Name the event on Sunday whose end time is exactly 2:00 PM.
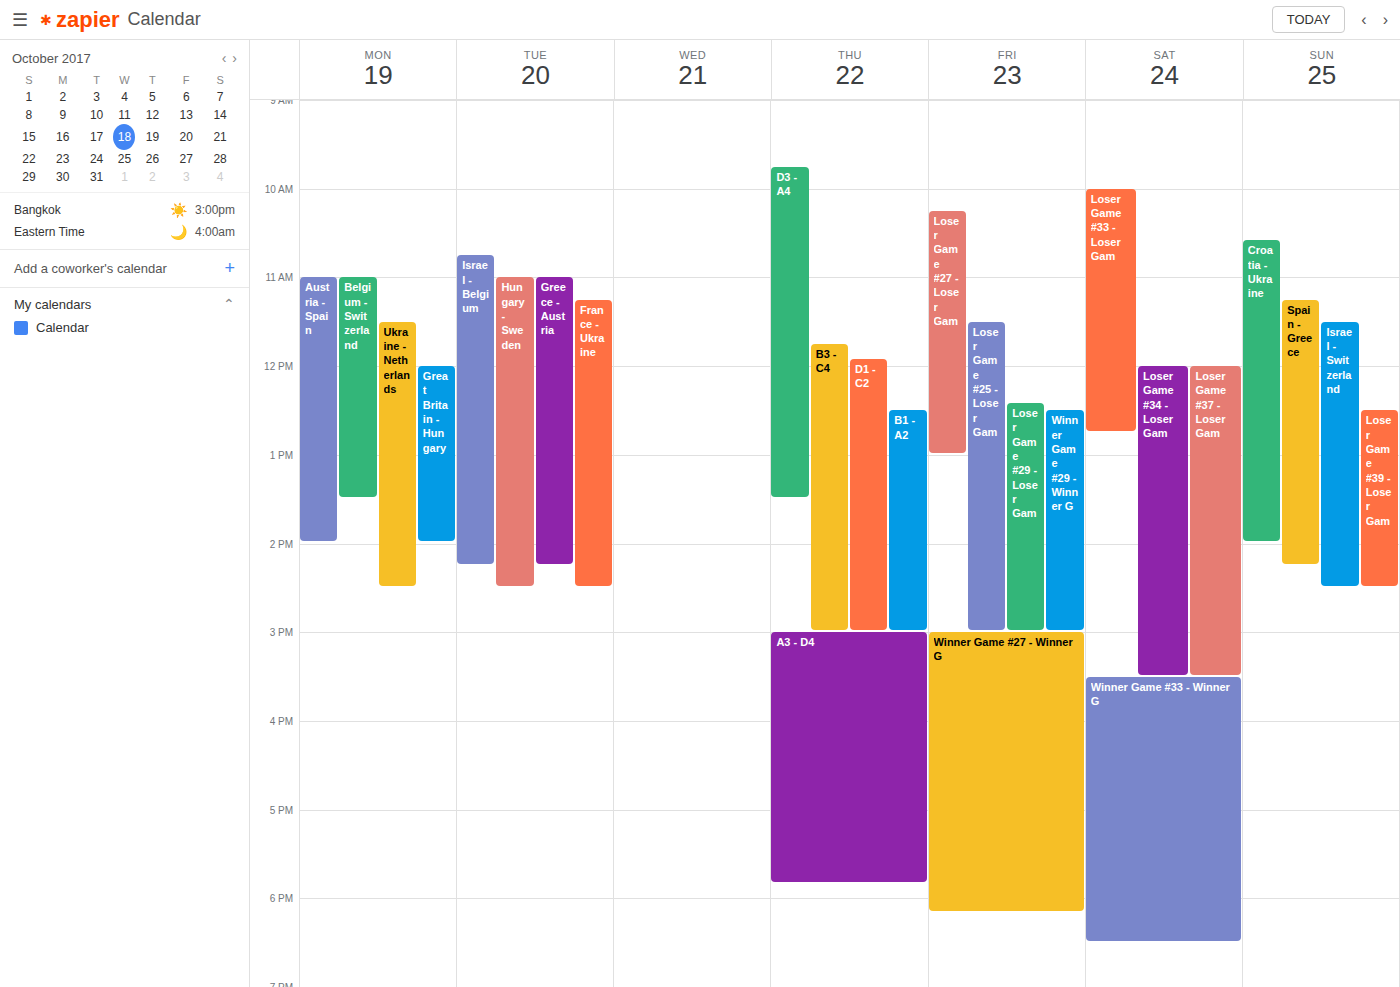
"Croatia - Ukraine"